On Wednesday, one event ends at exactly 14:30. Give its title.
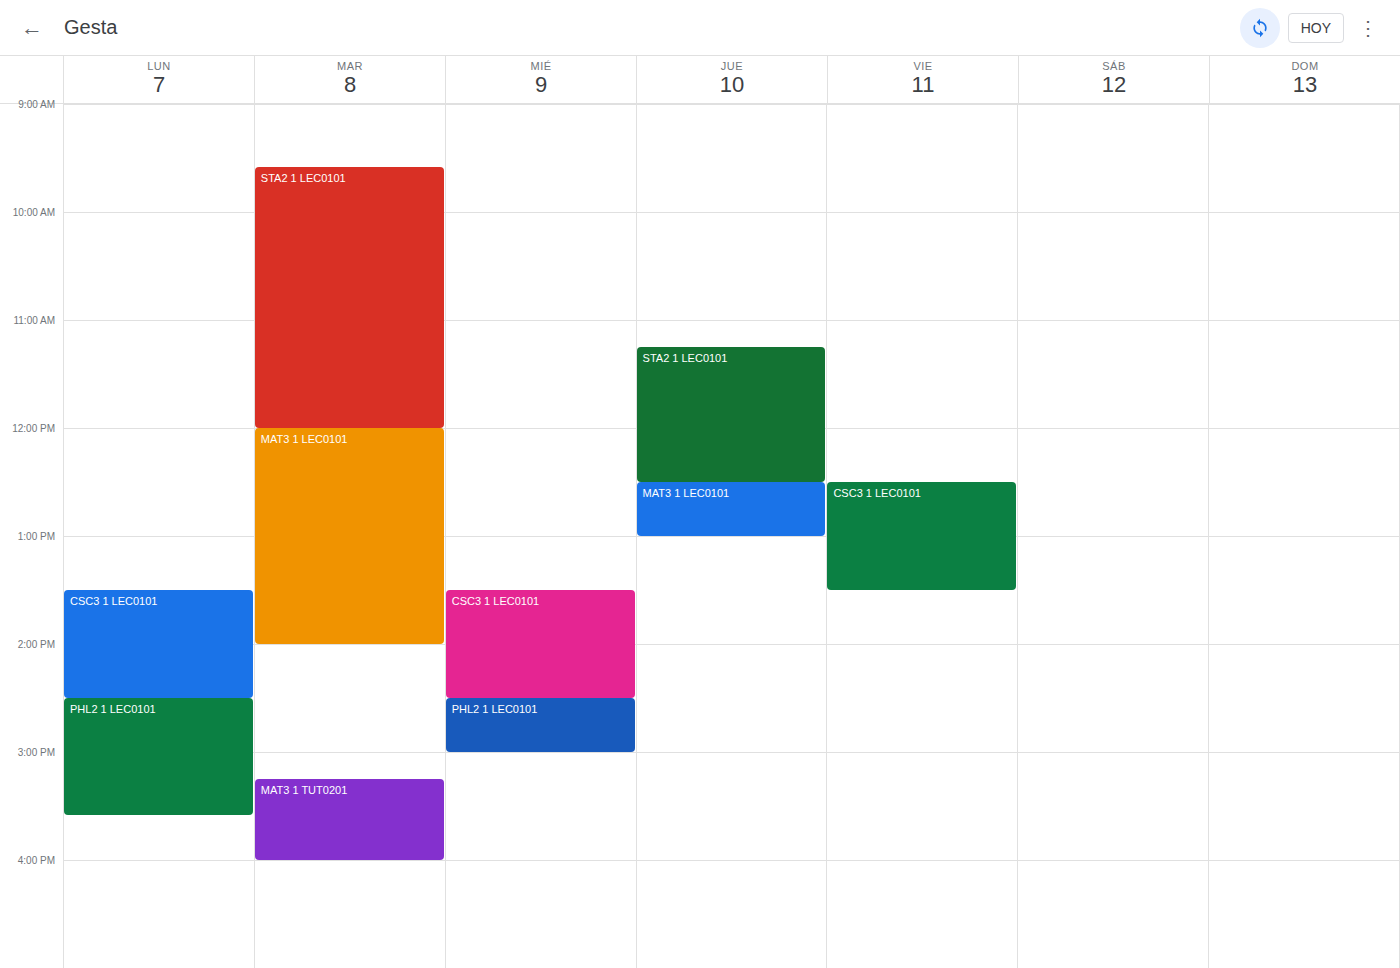
"CSC3 1 LEC0101"